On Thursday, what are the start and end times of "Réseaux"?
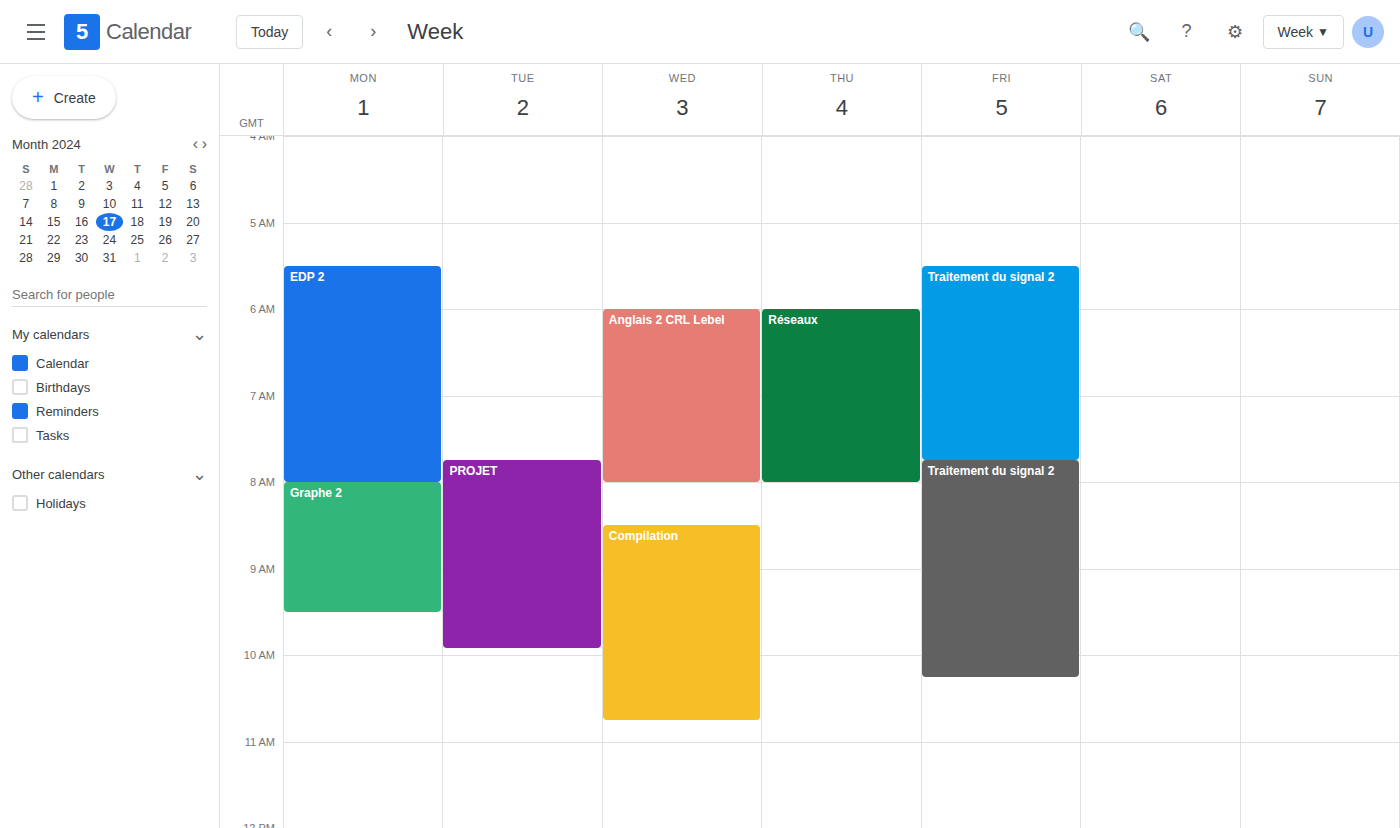
6:00 AM to 8:00 AM